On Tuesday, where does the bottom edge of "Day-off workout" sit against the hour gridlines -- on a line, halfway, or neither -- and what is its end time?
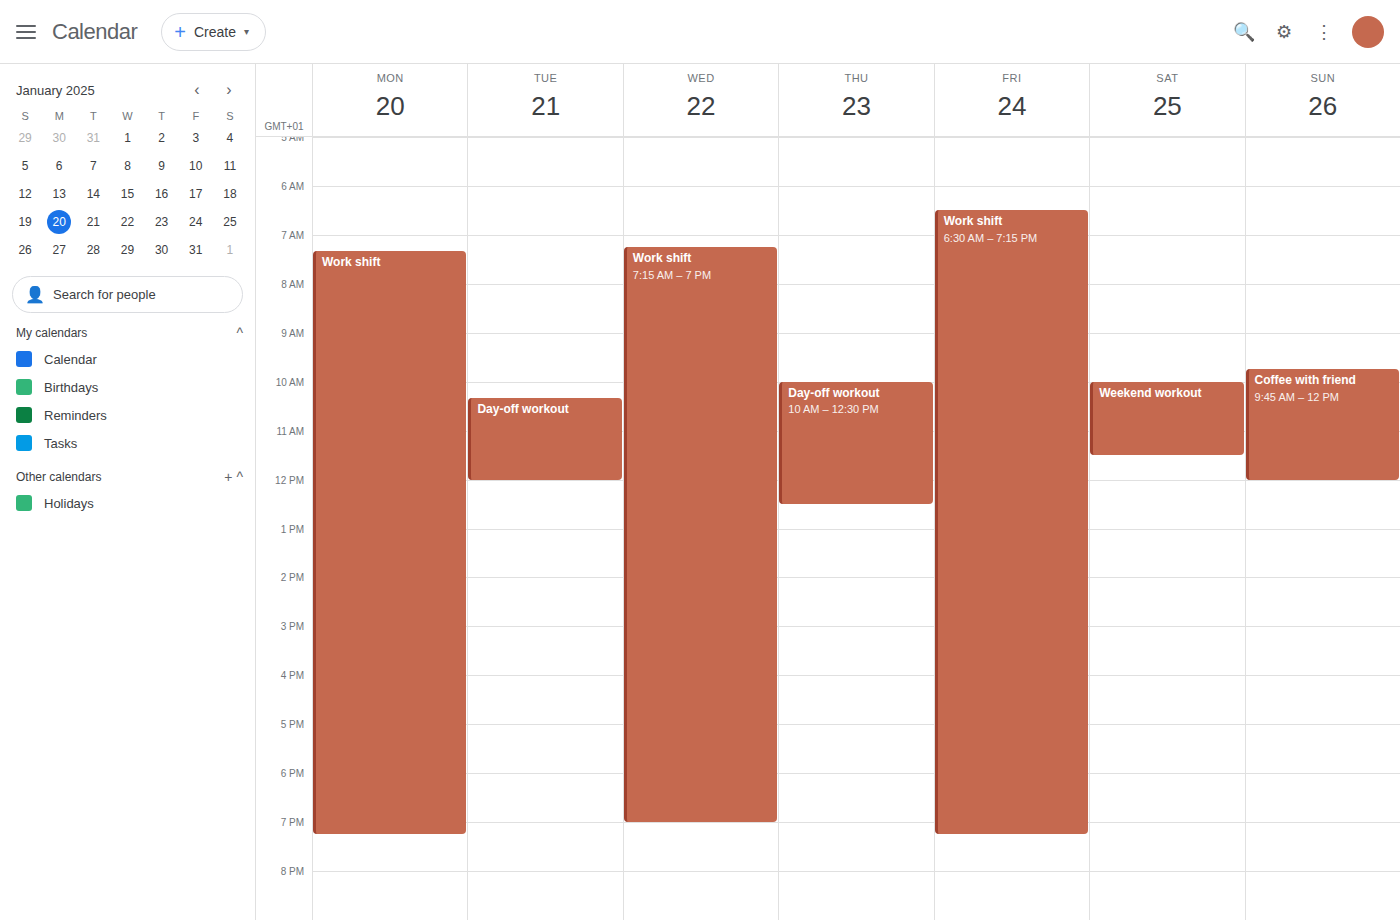
12:00 PM -- exactly on the 12 PM line.